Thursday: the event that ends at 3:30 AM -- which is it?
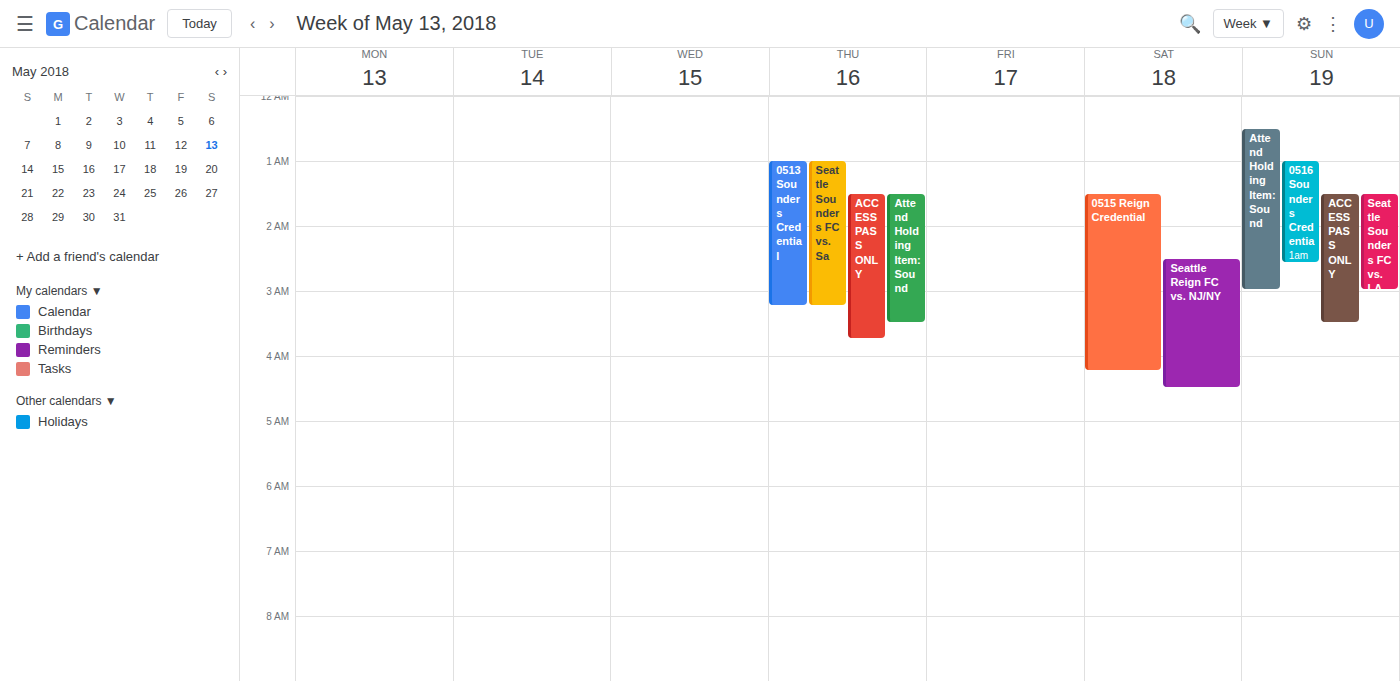
"Attend Holding Item: Sound"